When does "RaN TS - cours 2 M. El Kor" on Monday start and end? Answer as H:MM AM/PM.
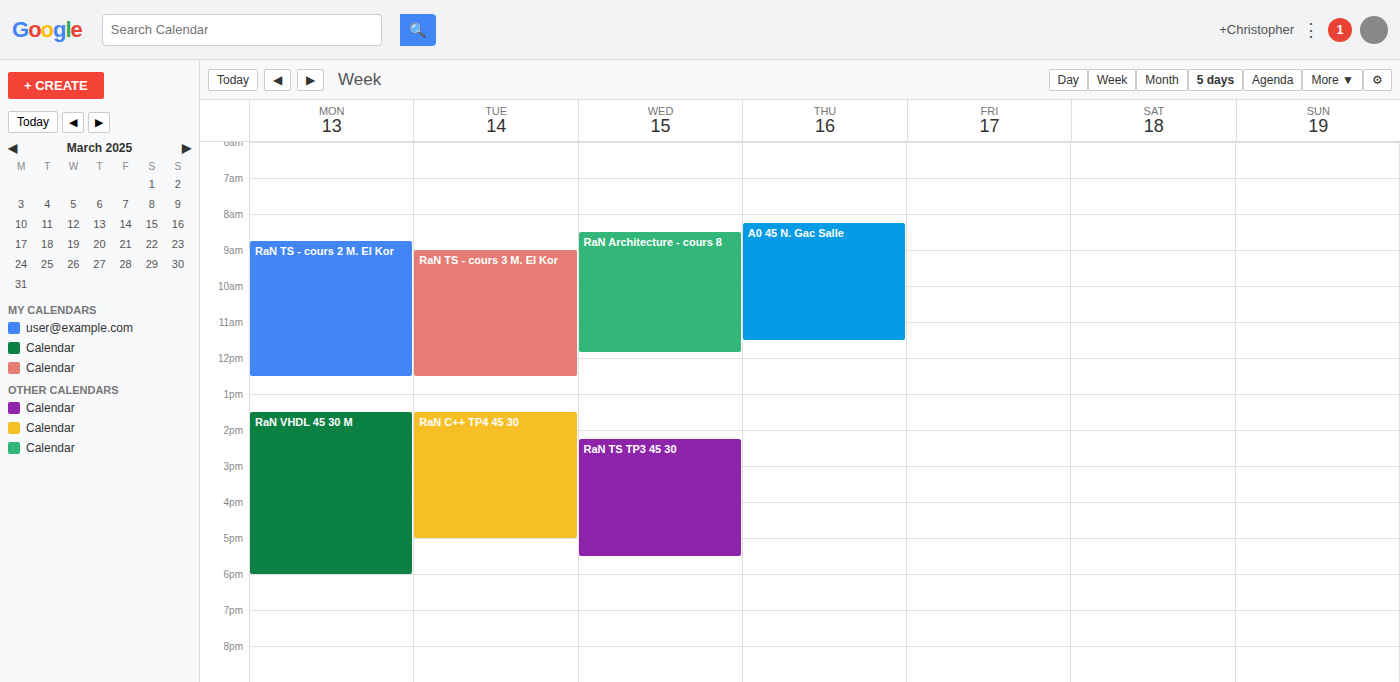
8:45 AM to 12:30 PM